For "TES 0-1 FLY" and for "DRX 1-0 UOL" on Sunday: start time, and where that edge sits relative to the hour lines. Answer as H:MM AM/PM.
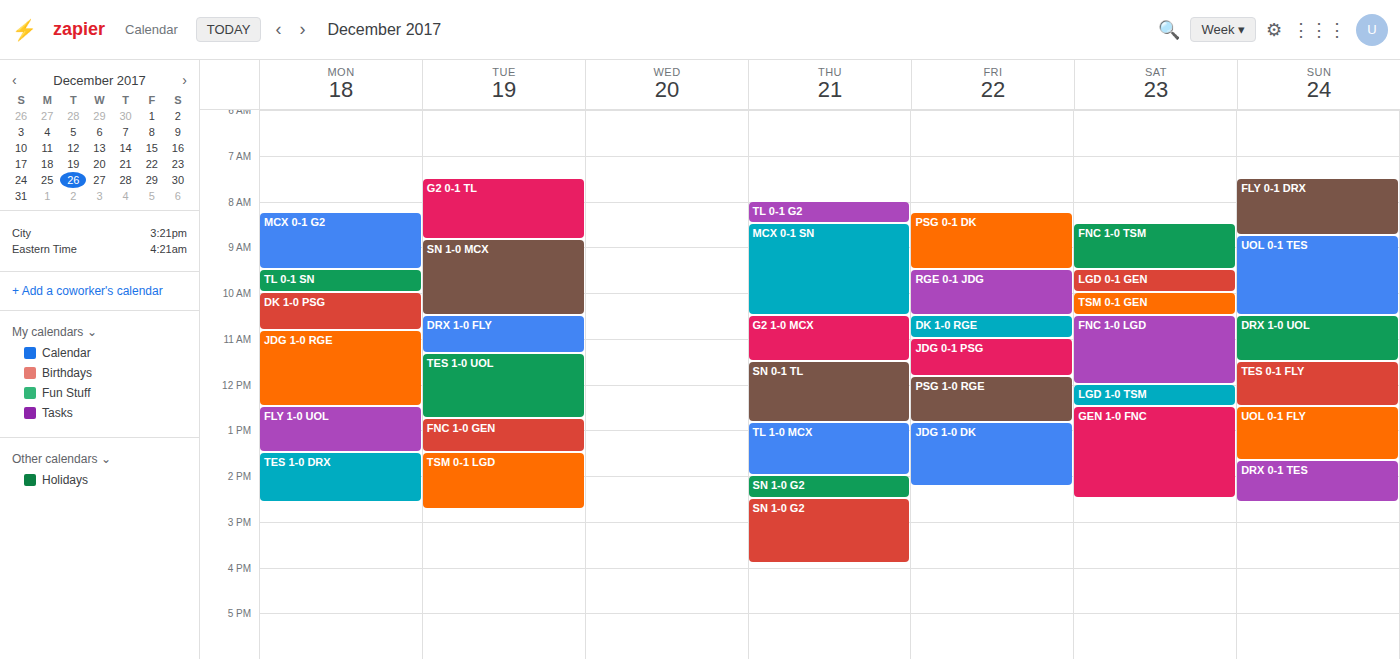
"TES 0-1 FLY": 11:30 AM, halfway between the 11 AM and 12 PM lines. "DRX 1-0 UOL": 10:30 AM, halfway between the 10 AM and 11 AM lines.